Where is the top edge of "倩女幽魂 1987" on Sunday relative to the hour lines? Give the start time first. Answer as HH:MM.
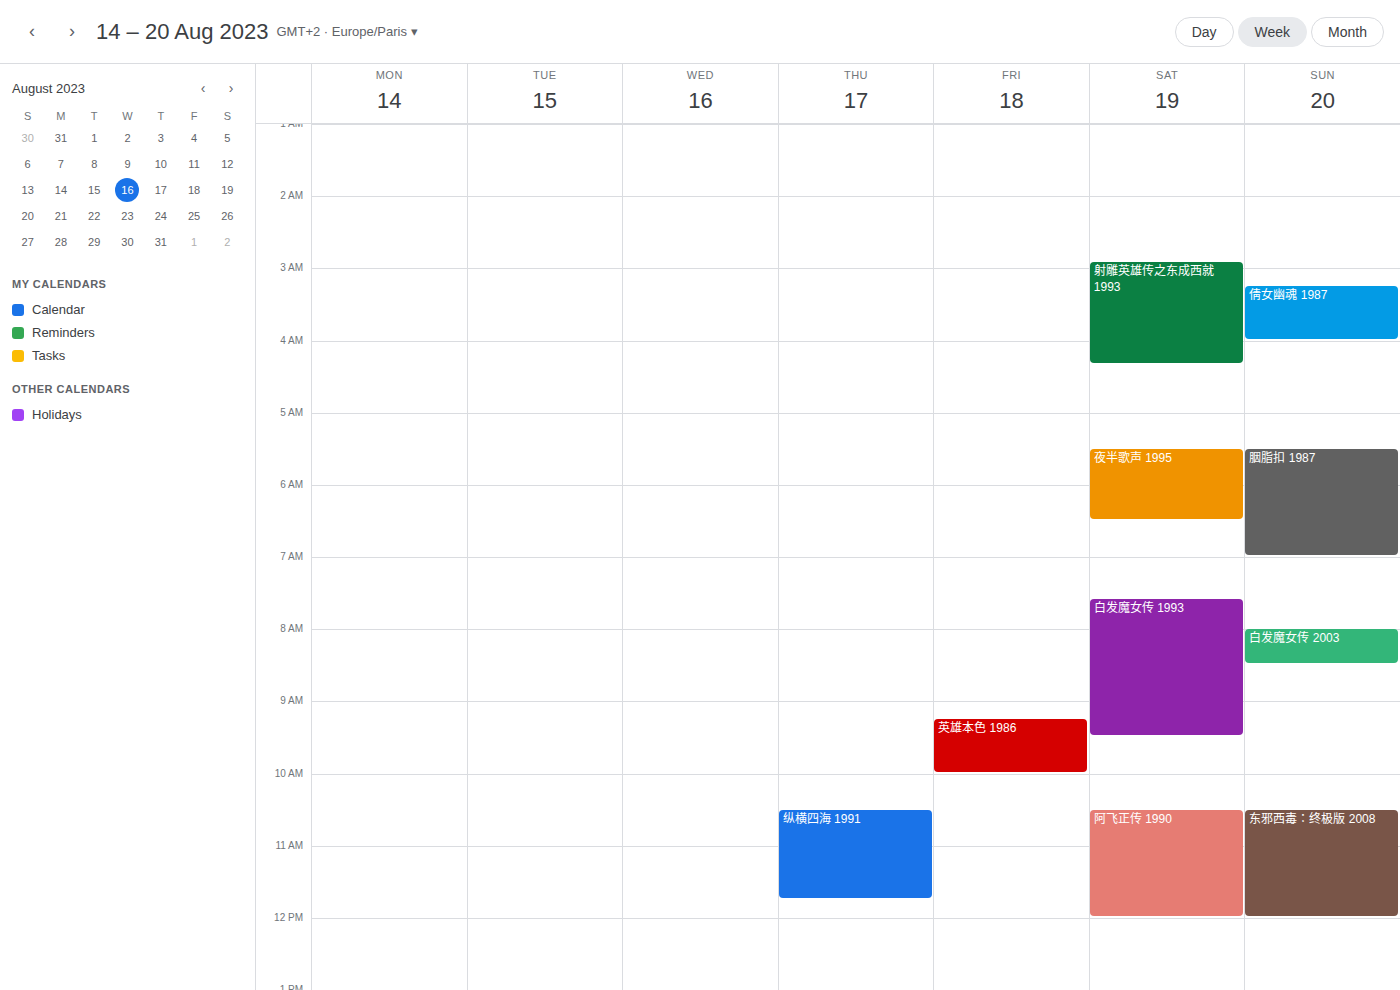
03:15 -- neither: a quarter of the way from the 03:00 line to the 04:00 line.